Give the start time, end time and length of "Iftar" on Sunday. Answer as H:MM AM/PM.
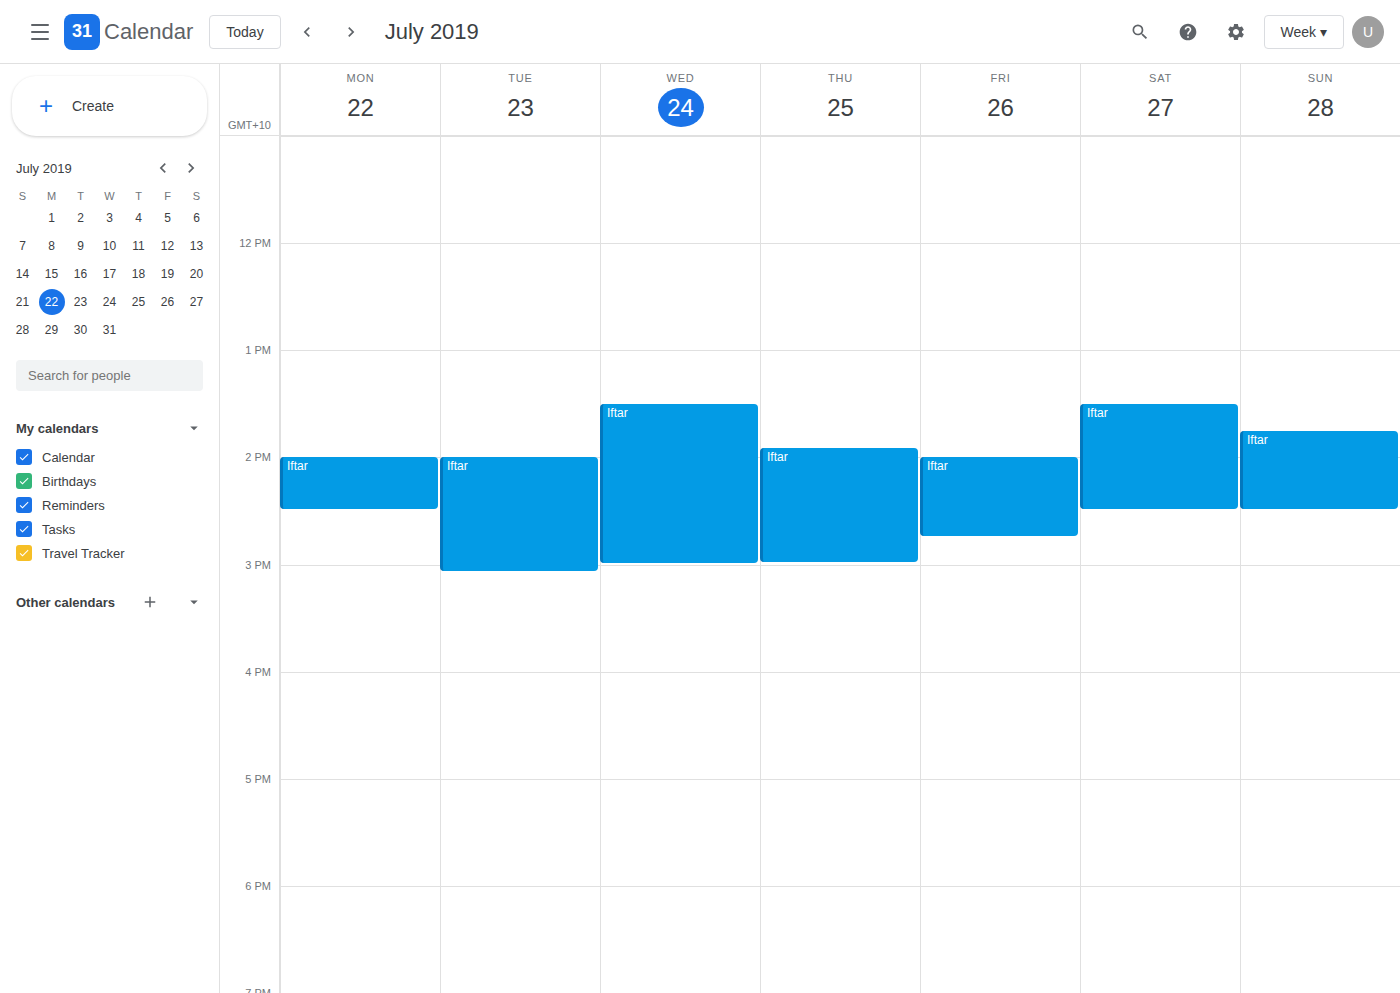
1:45 PM to 2:30 PM, 45 minutes